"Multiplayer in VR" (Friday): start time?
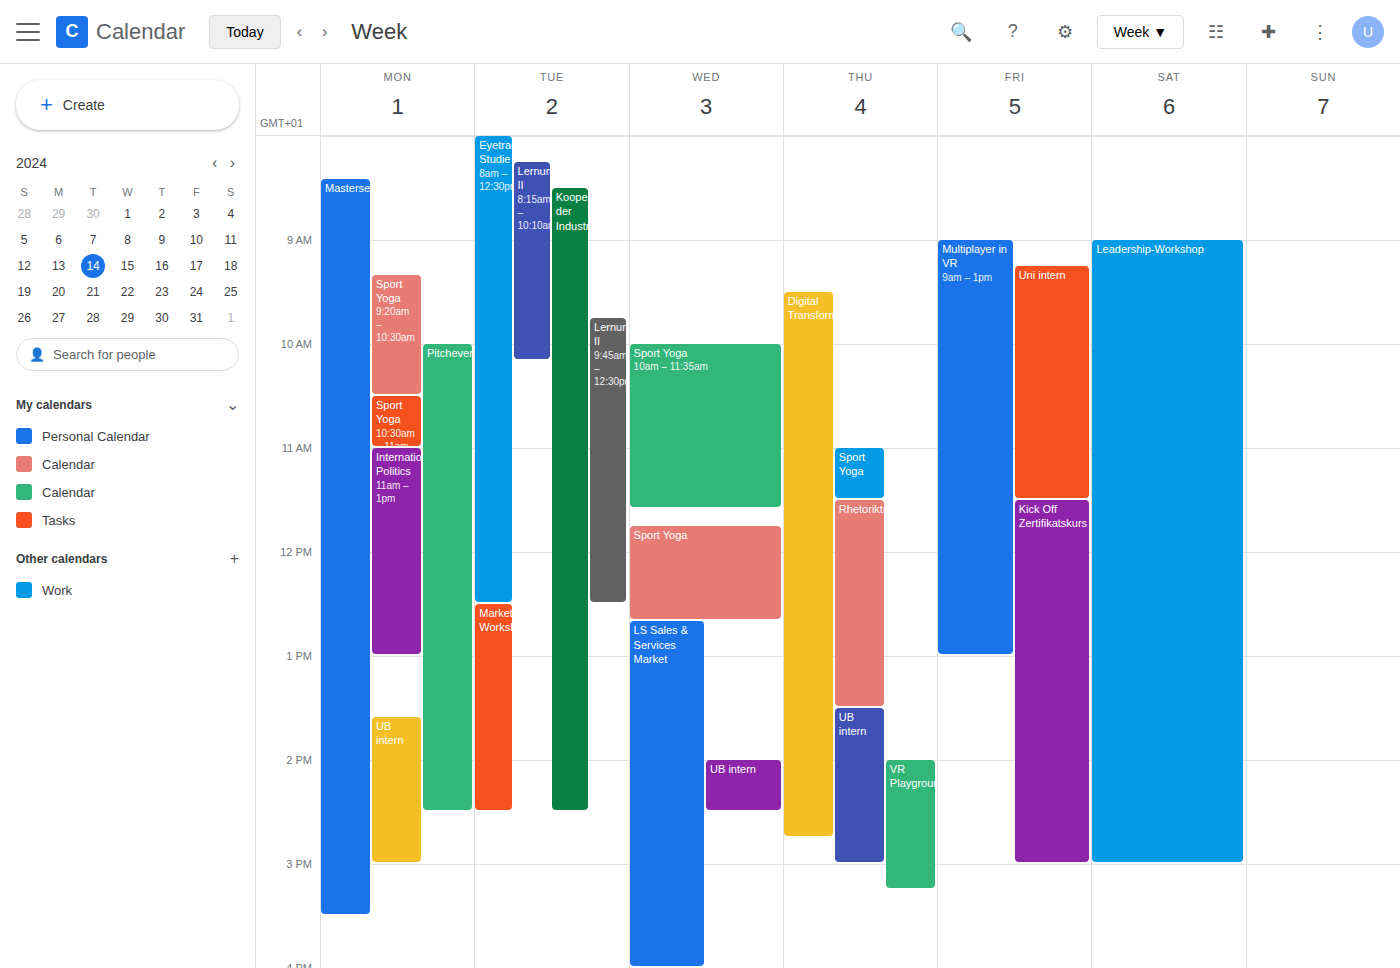
09:00